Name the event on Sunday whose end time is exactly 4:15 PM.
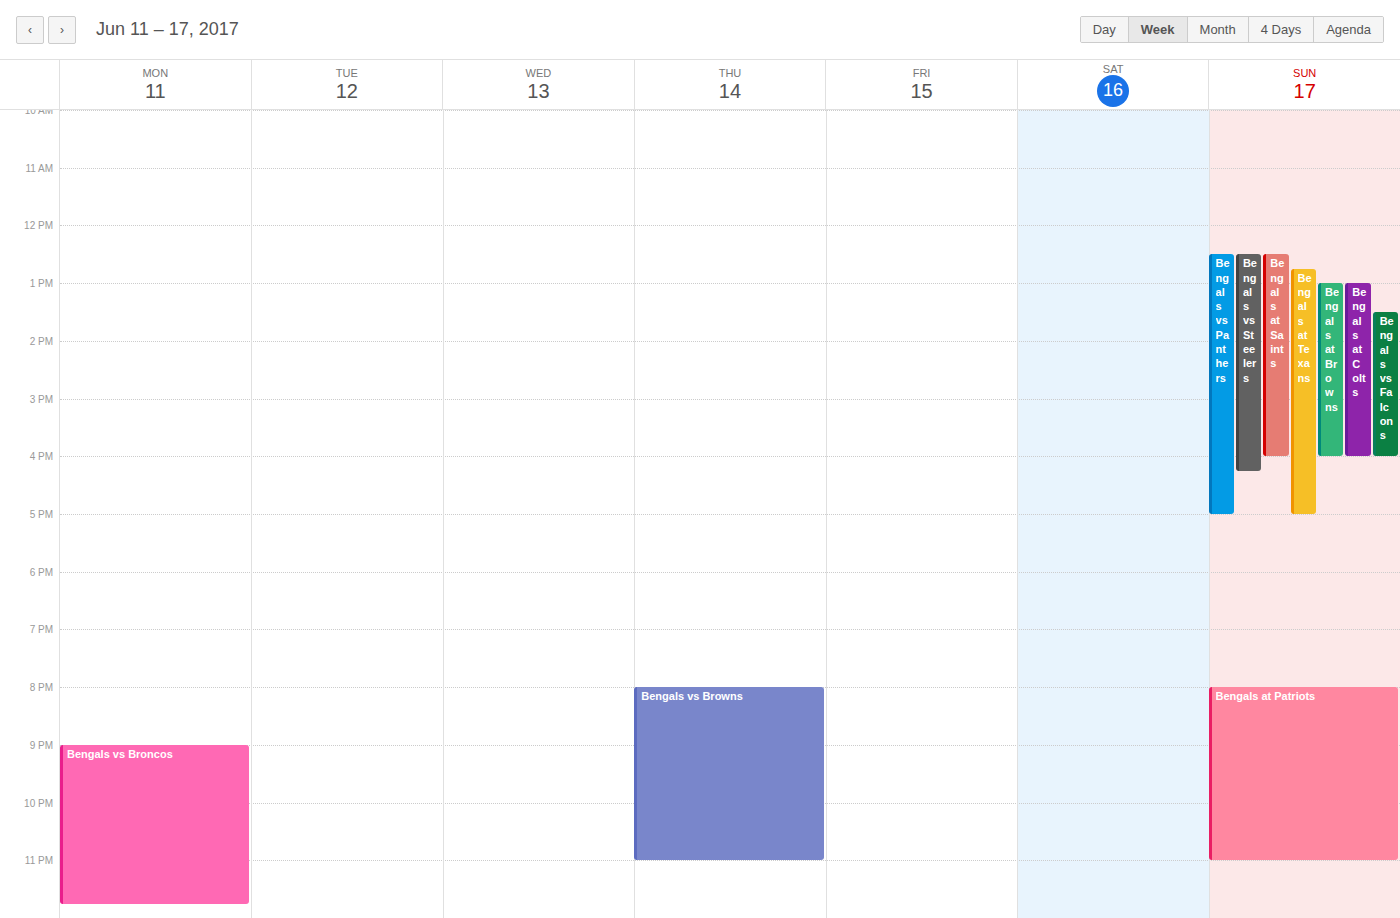
"Bengals vs Steelers"